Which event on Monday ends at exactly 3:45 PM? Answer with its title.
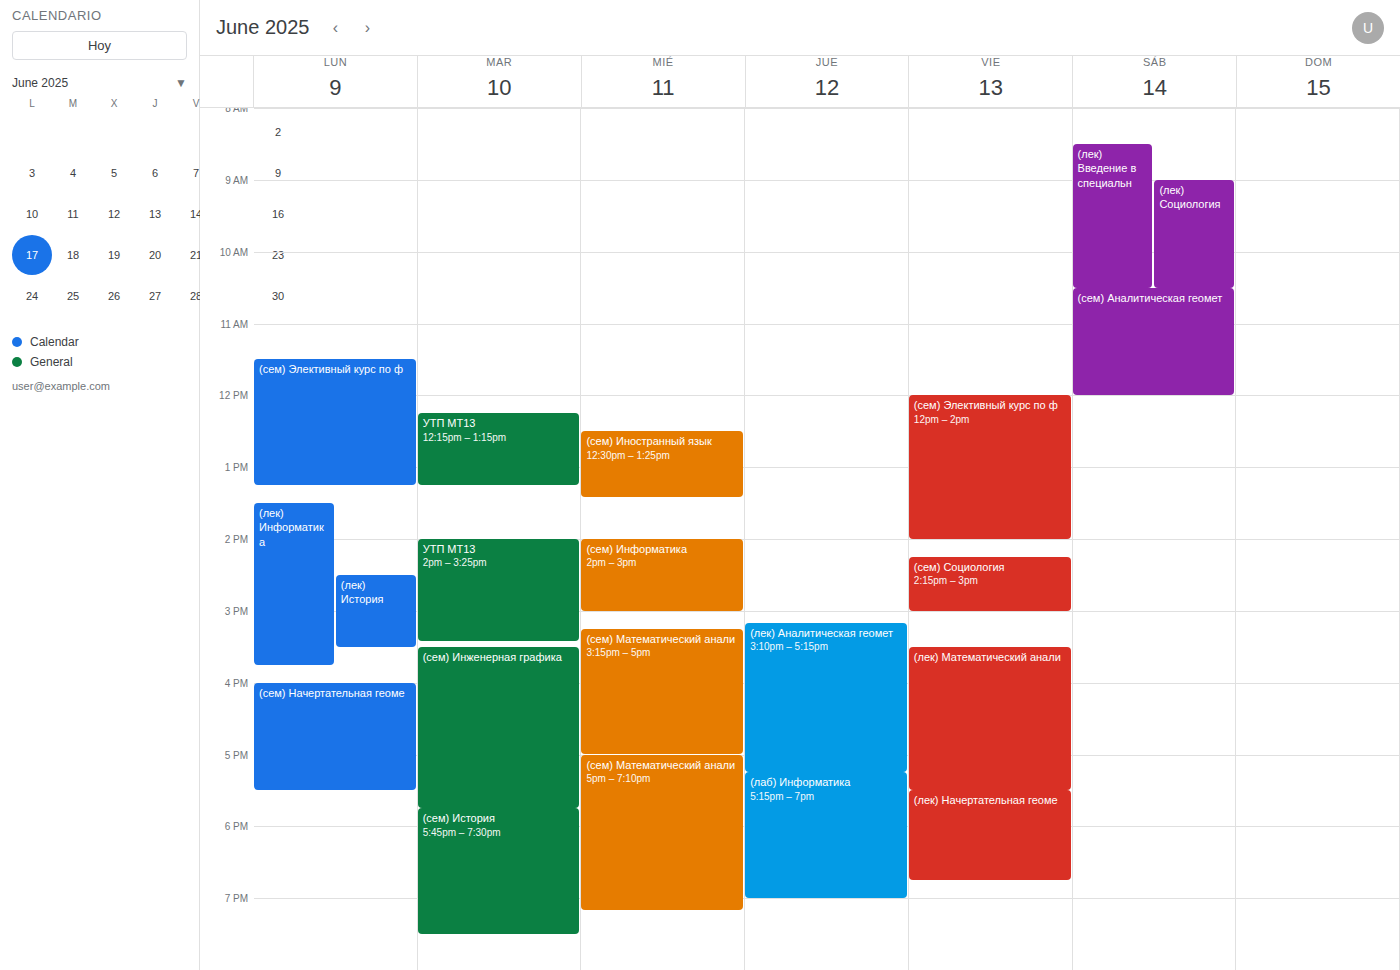
"(лек) Информатика"